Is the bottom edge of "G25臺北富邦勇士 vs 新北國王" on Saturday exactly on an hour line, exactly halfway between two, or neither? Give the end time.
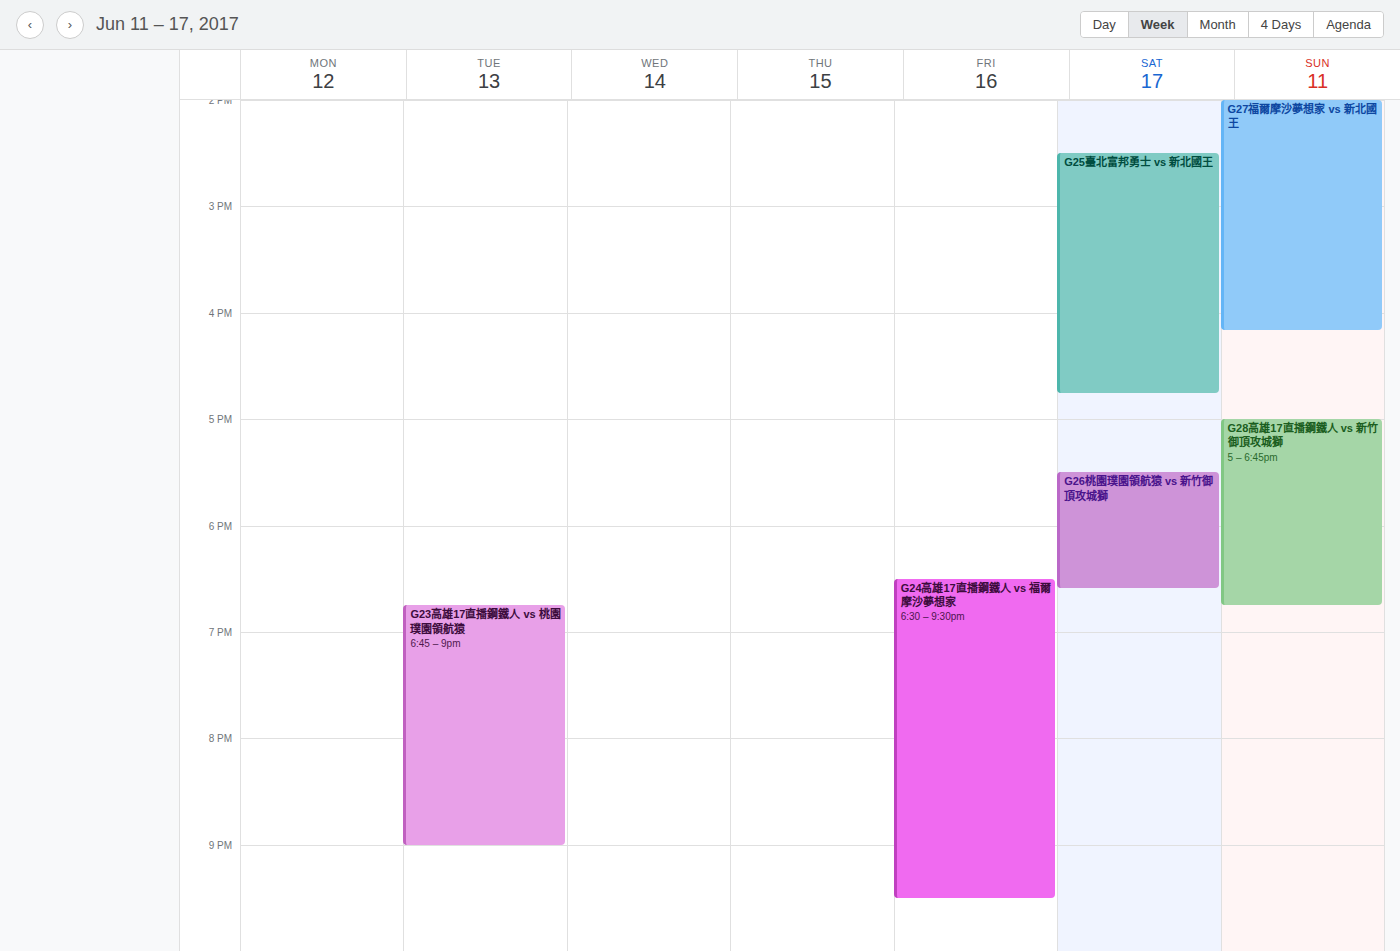
4:45 PM -- neither: three quarters of the way from the 4 PM line to the 5 PM line.